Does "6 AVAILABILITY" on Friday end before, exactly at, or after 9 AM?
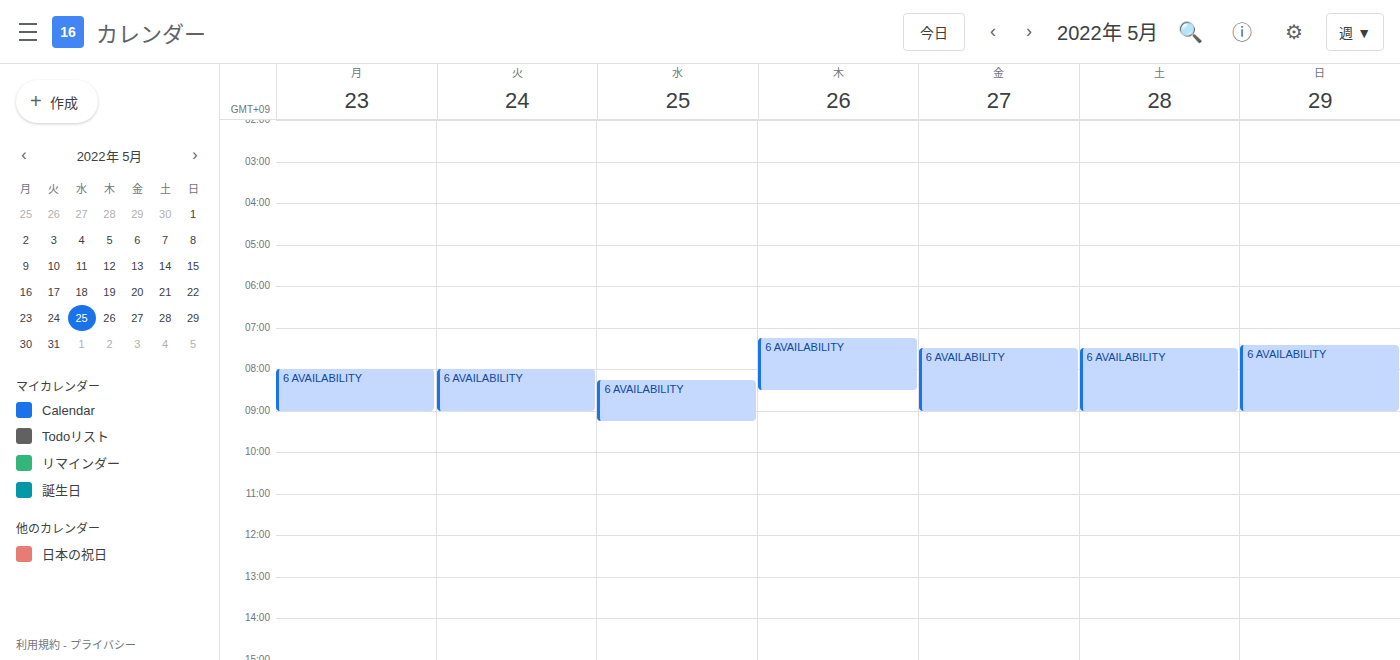
9:00 AM -- exactly at 9 AM, on the 9 AM line.